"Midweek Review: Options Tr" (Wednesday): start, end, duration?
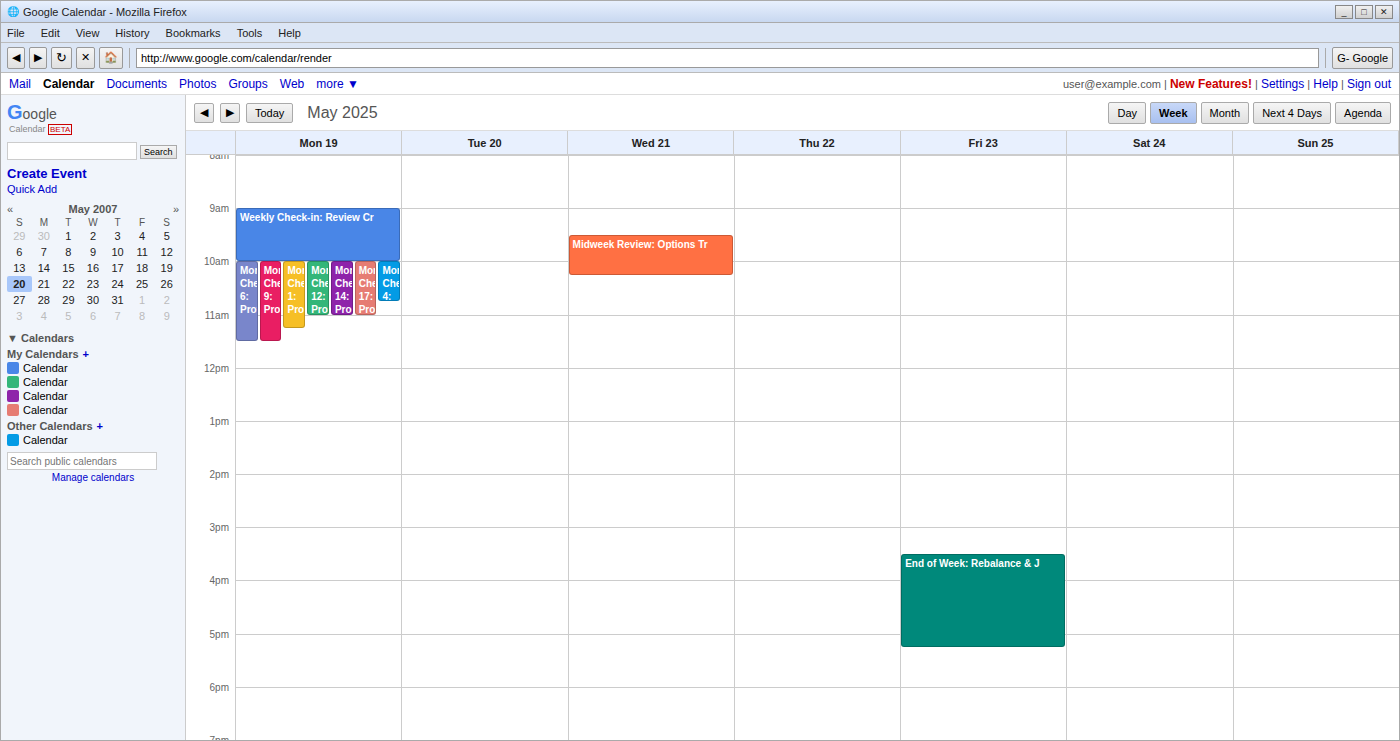
9:30 AM to 10:15 AM, 45 minutes